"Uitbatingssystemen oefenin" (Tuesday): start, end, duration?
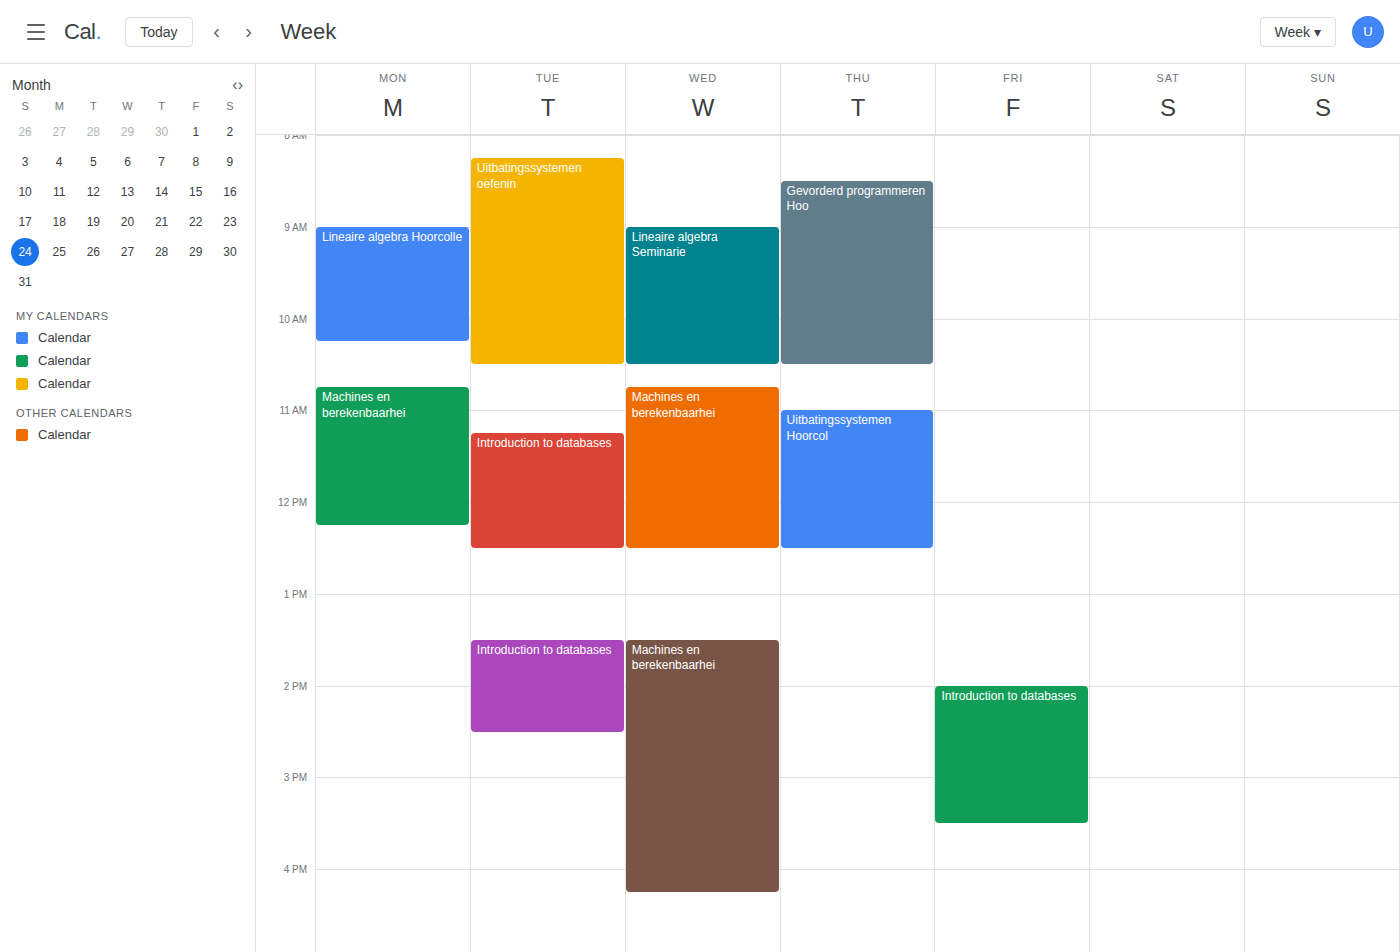
8:15 AM to 10:30 AM, 2 hours 15 minutes